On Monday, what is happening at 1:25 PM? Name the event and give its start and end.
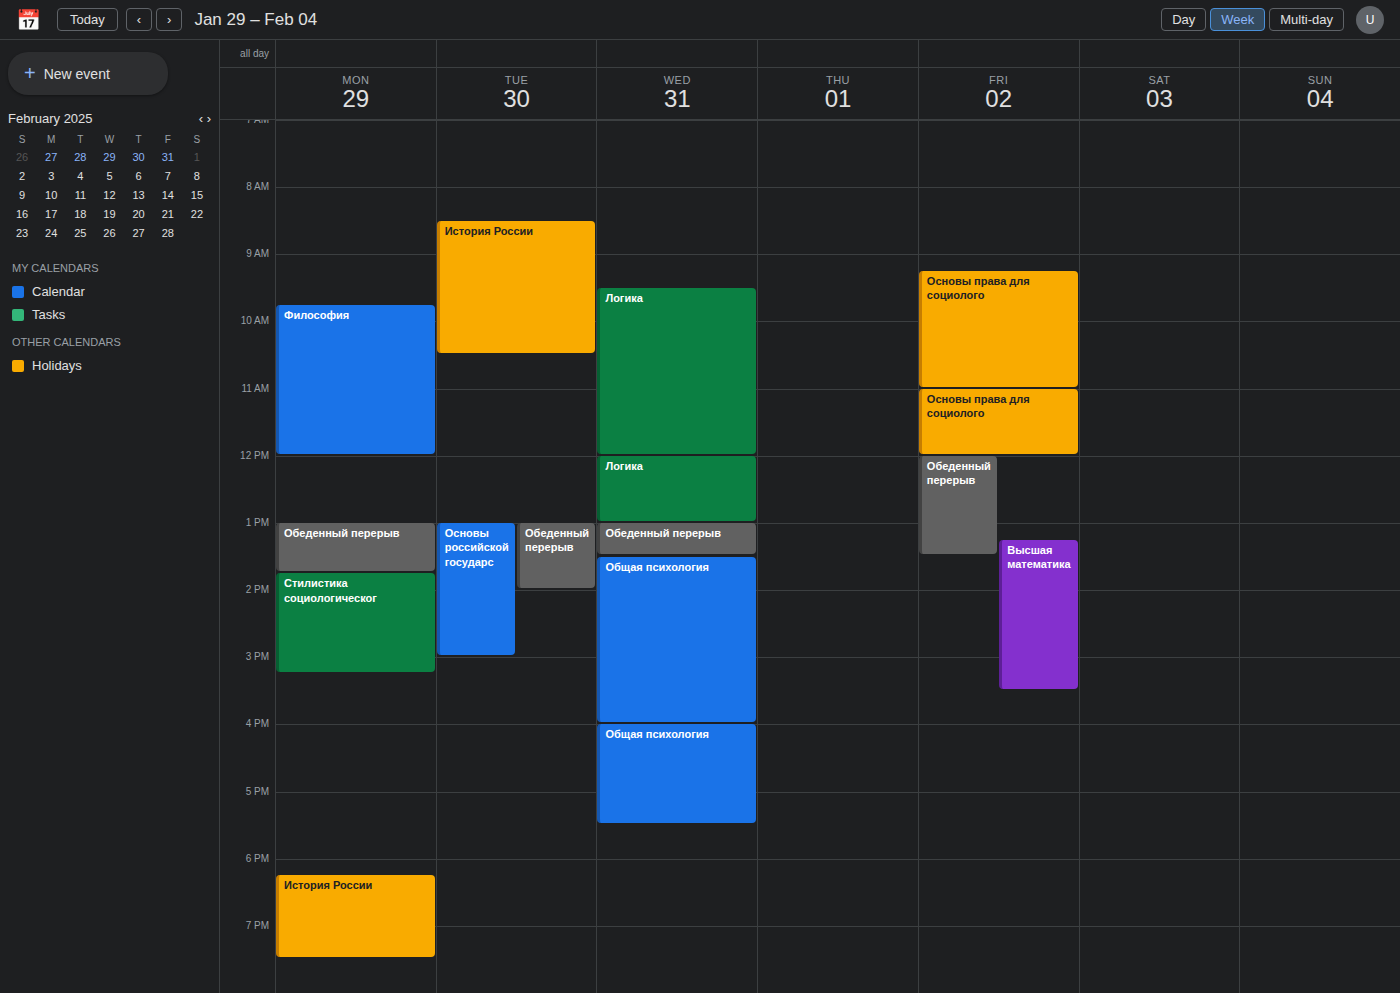
"Обеденный перерыв", 1:00 PM to 1:45 PM